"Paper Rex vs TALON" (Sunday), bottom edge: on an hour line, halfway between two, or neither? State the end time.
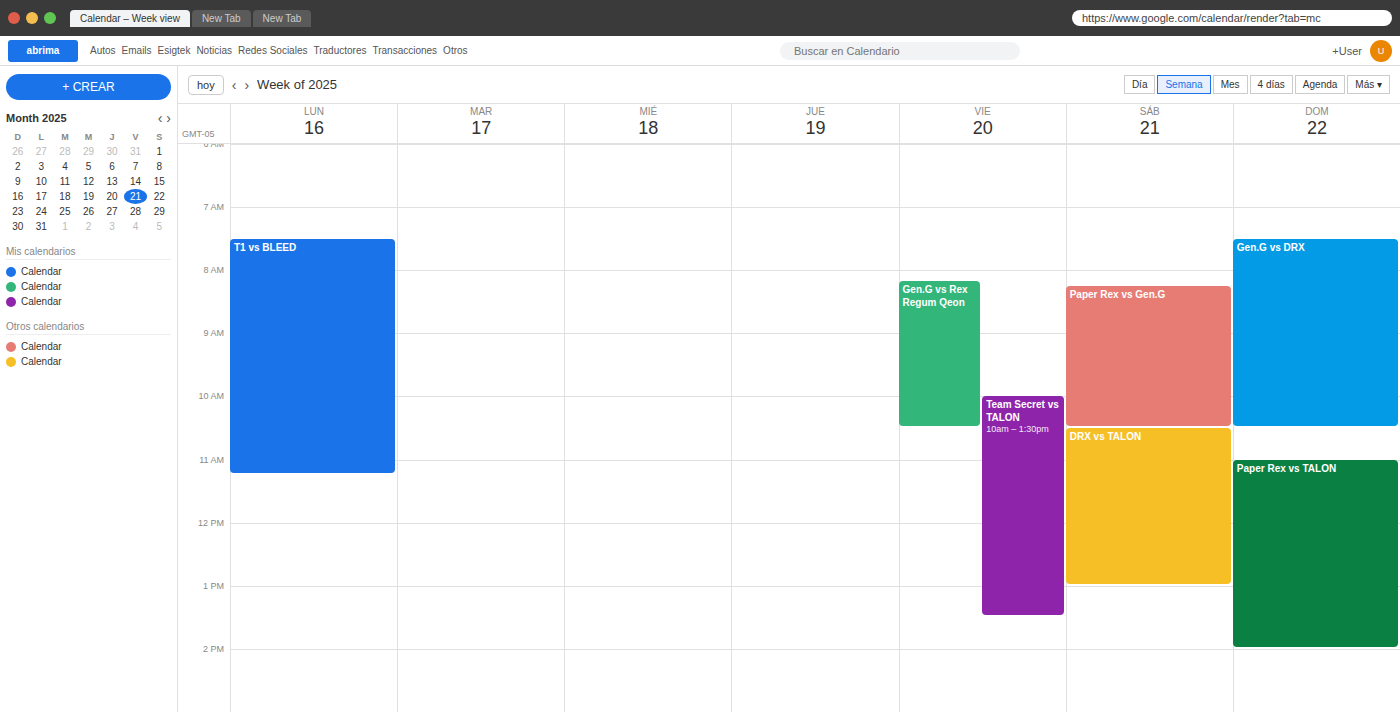
14:00 -- exactly on the 14:00 line.